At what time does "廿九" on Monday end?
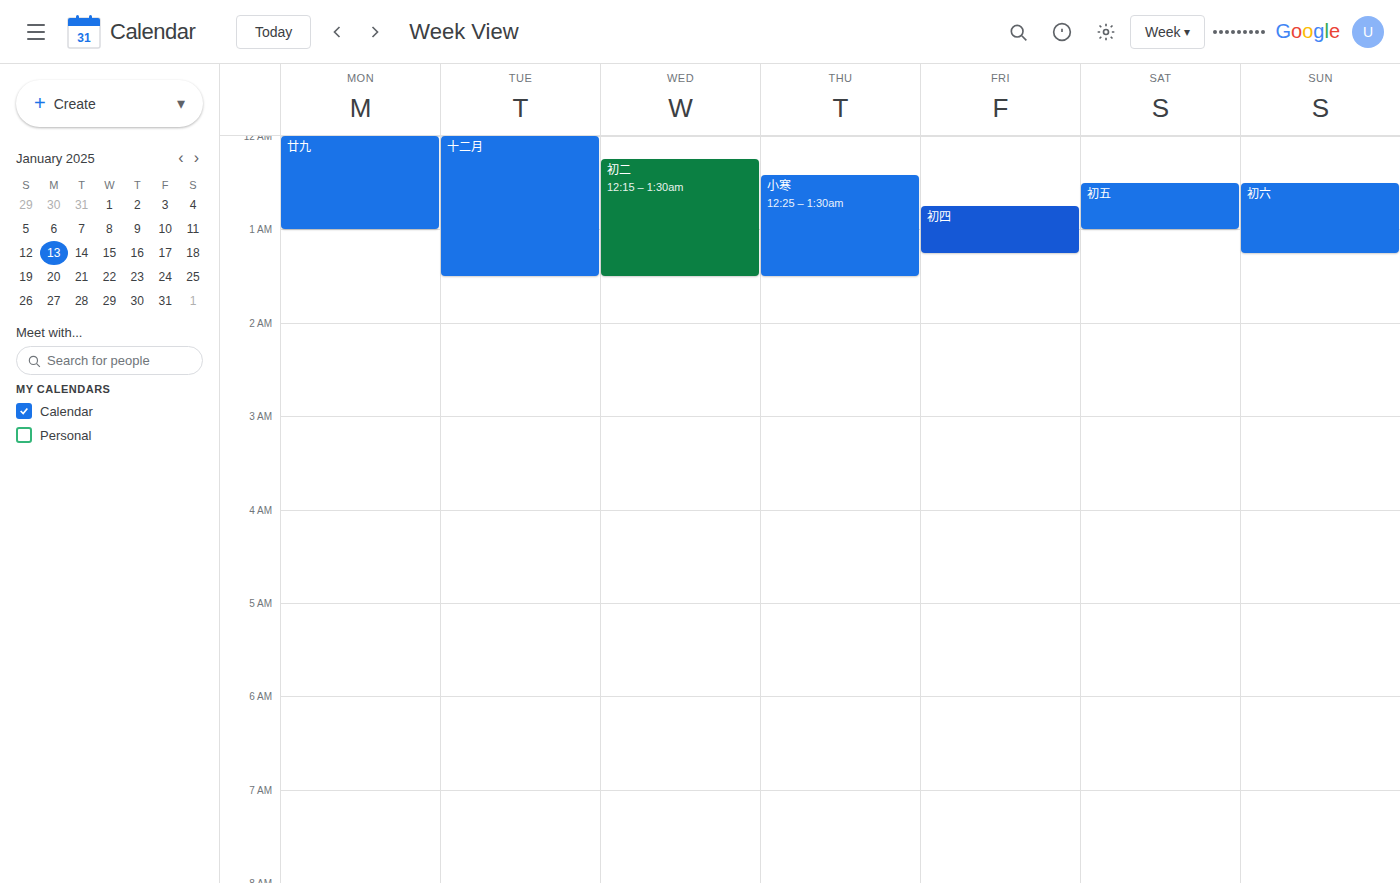
1:00 AM